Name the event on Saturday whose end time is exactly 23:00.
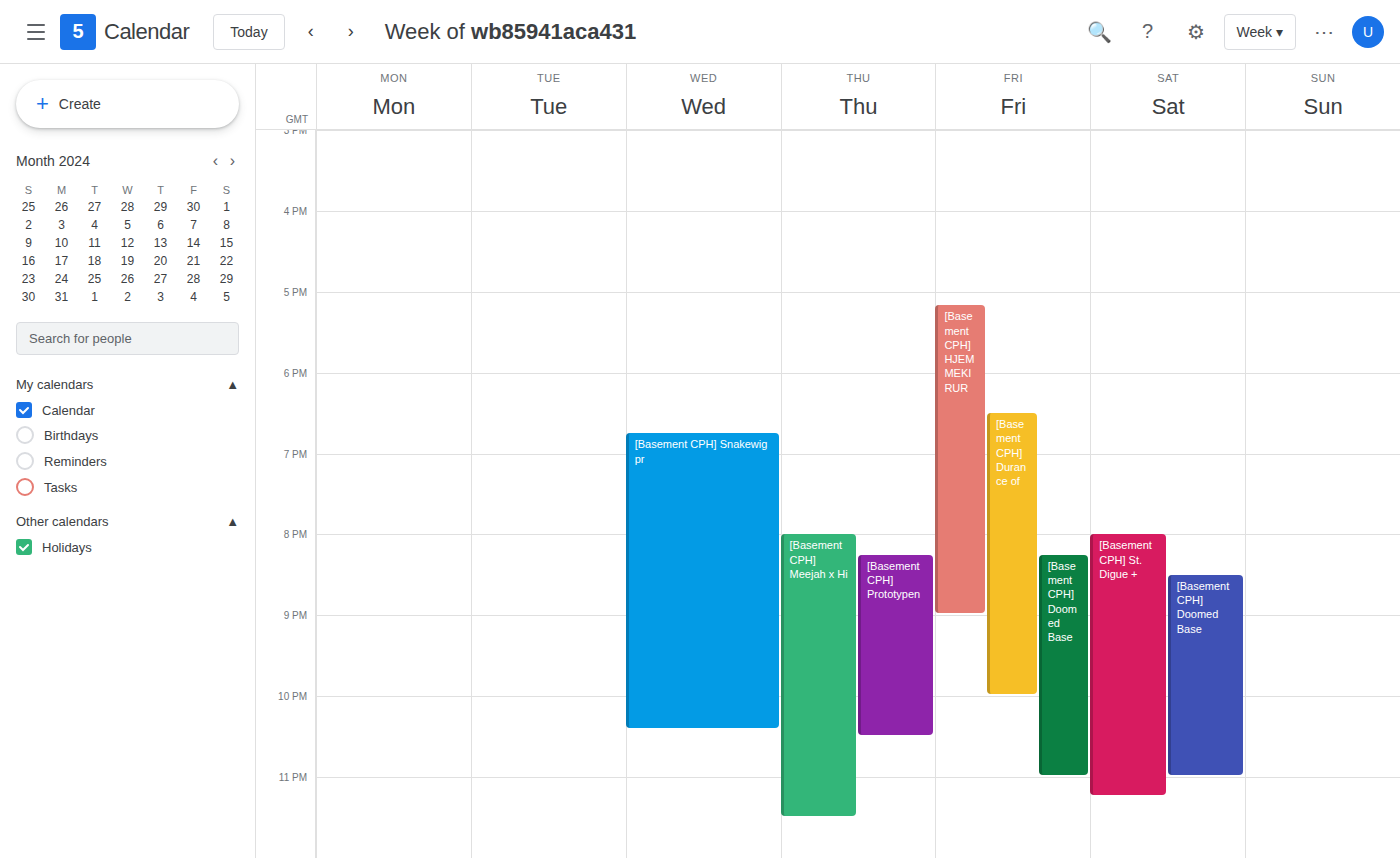
"[Basement CPH] Doomed Base"